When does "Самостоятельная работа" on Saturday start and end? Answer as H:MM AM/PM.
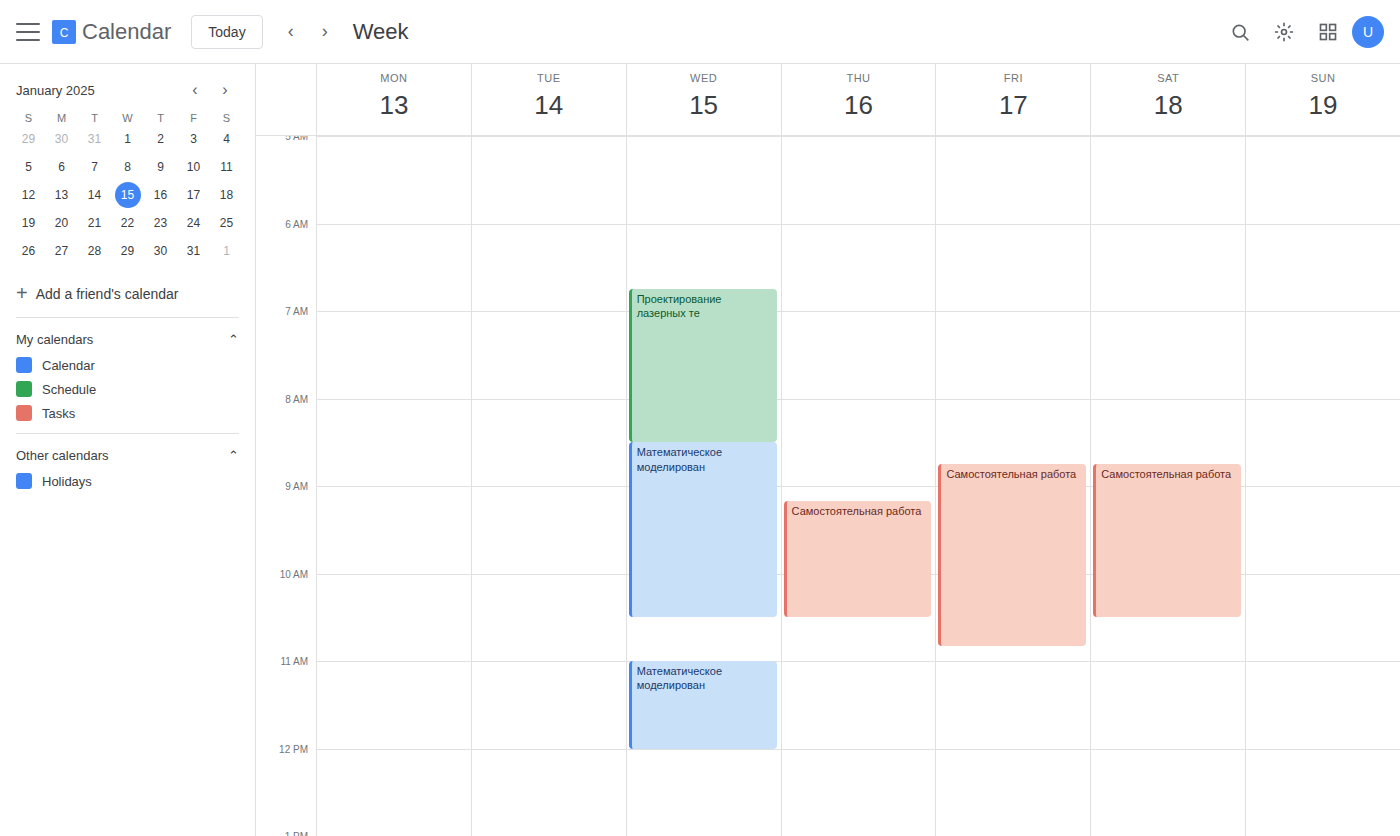
8:45 AM to 10:30 AM